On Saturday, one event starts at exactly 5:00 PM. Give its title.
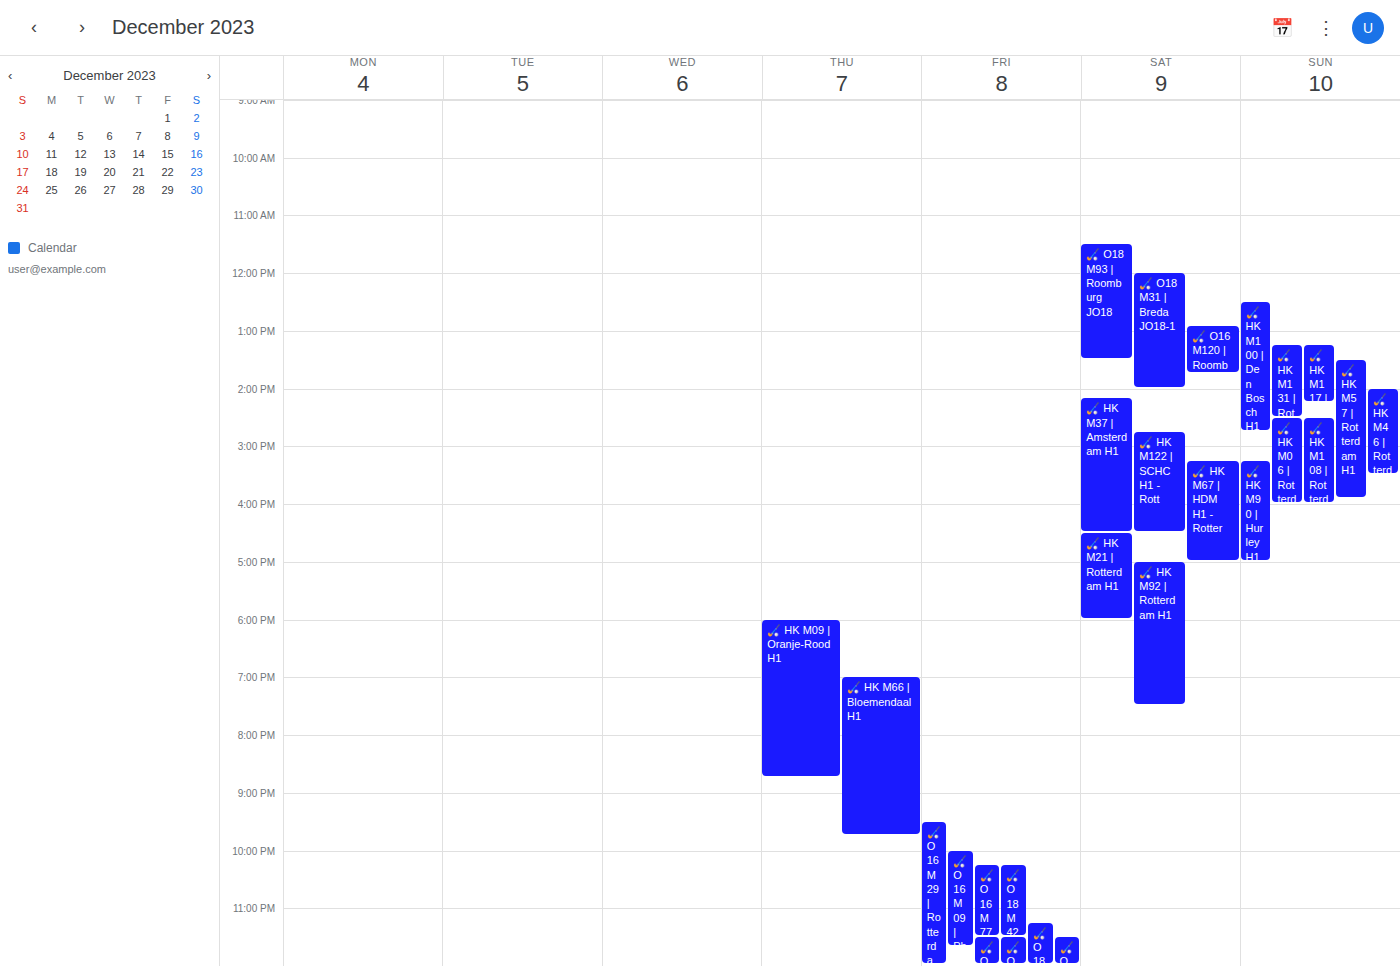
"🏑 HK M92 | Rotterdam H1"